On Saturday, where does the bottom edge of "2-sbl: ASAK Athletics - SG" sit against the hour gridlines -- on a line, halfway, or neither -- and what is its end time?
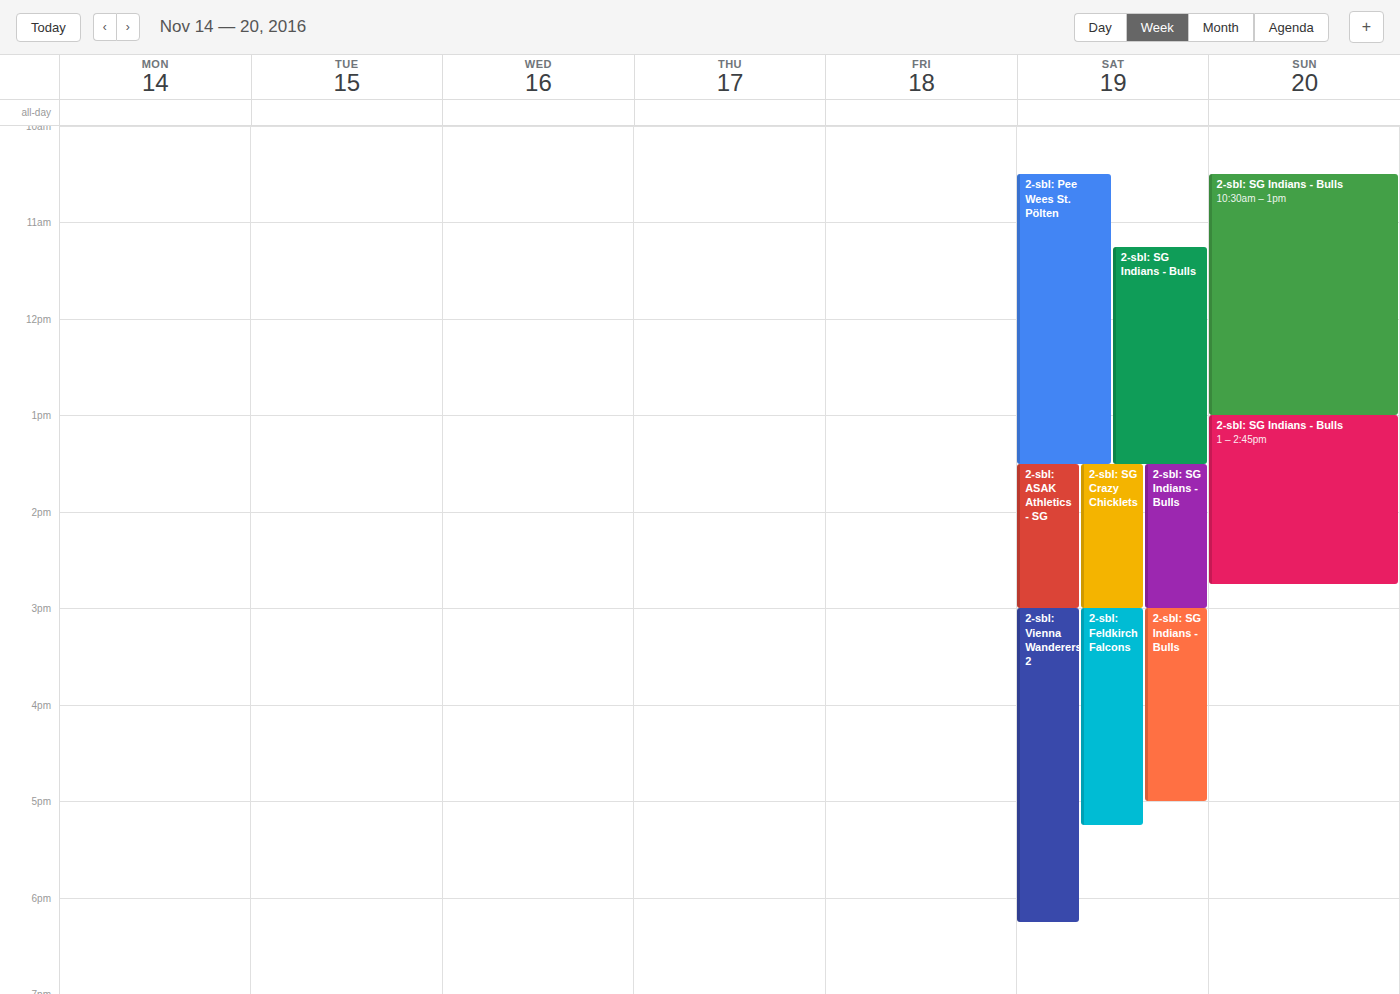
15:00 -- exactly on the 15:00 line.